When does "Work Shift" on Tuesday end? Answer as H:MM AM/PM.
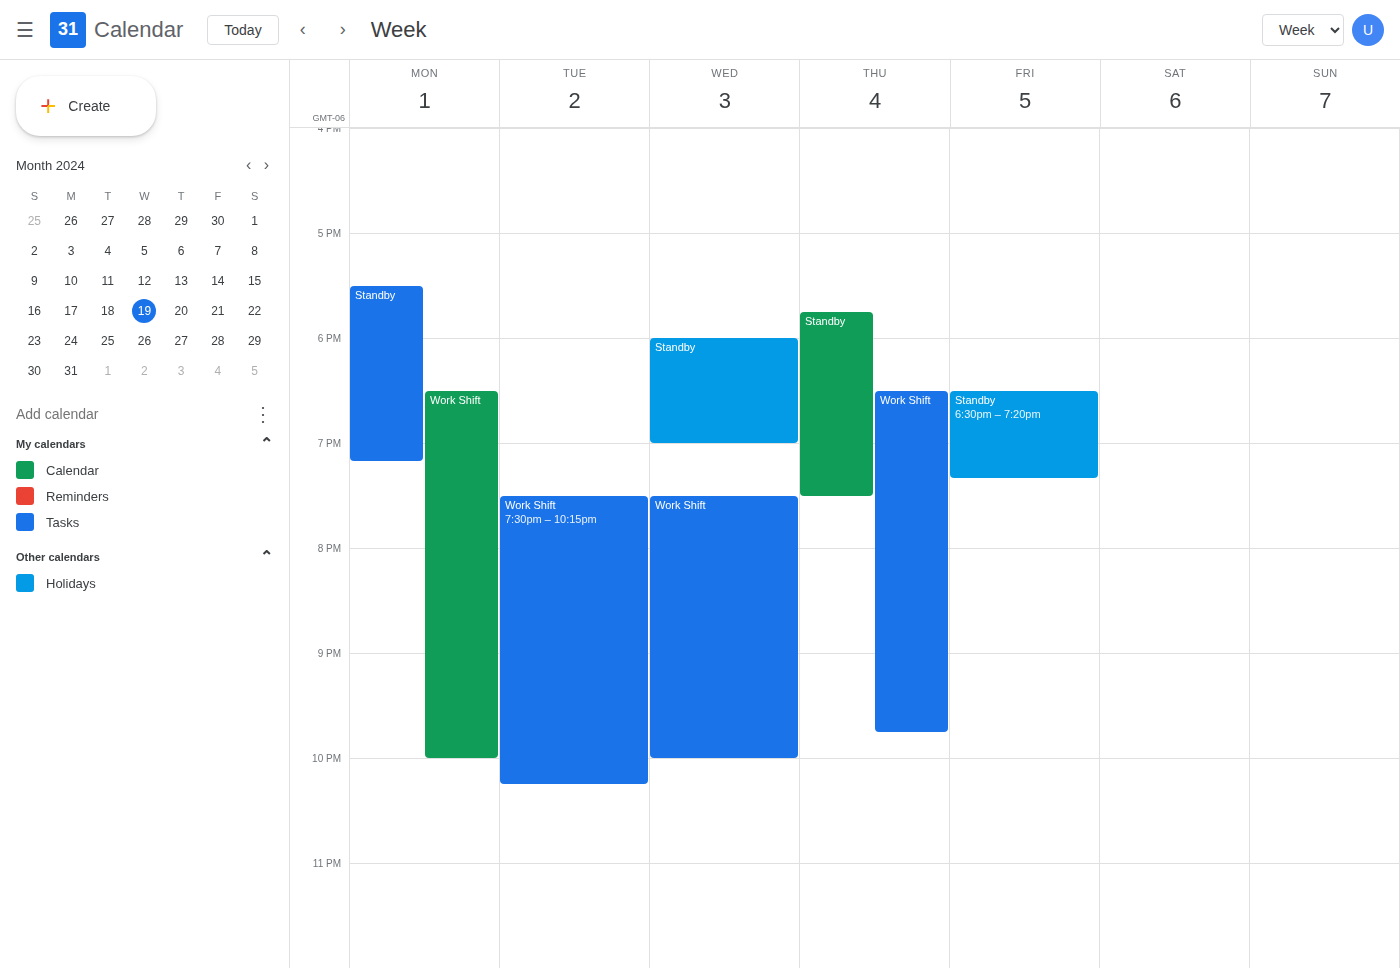
10:15 PM